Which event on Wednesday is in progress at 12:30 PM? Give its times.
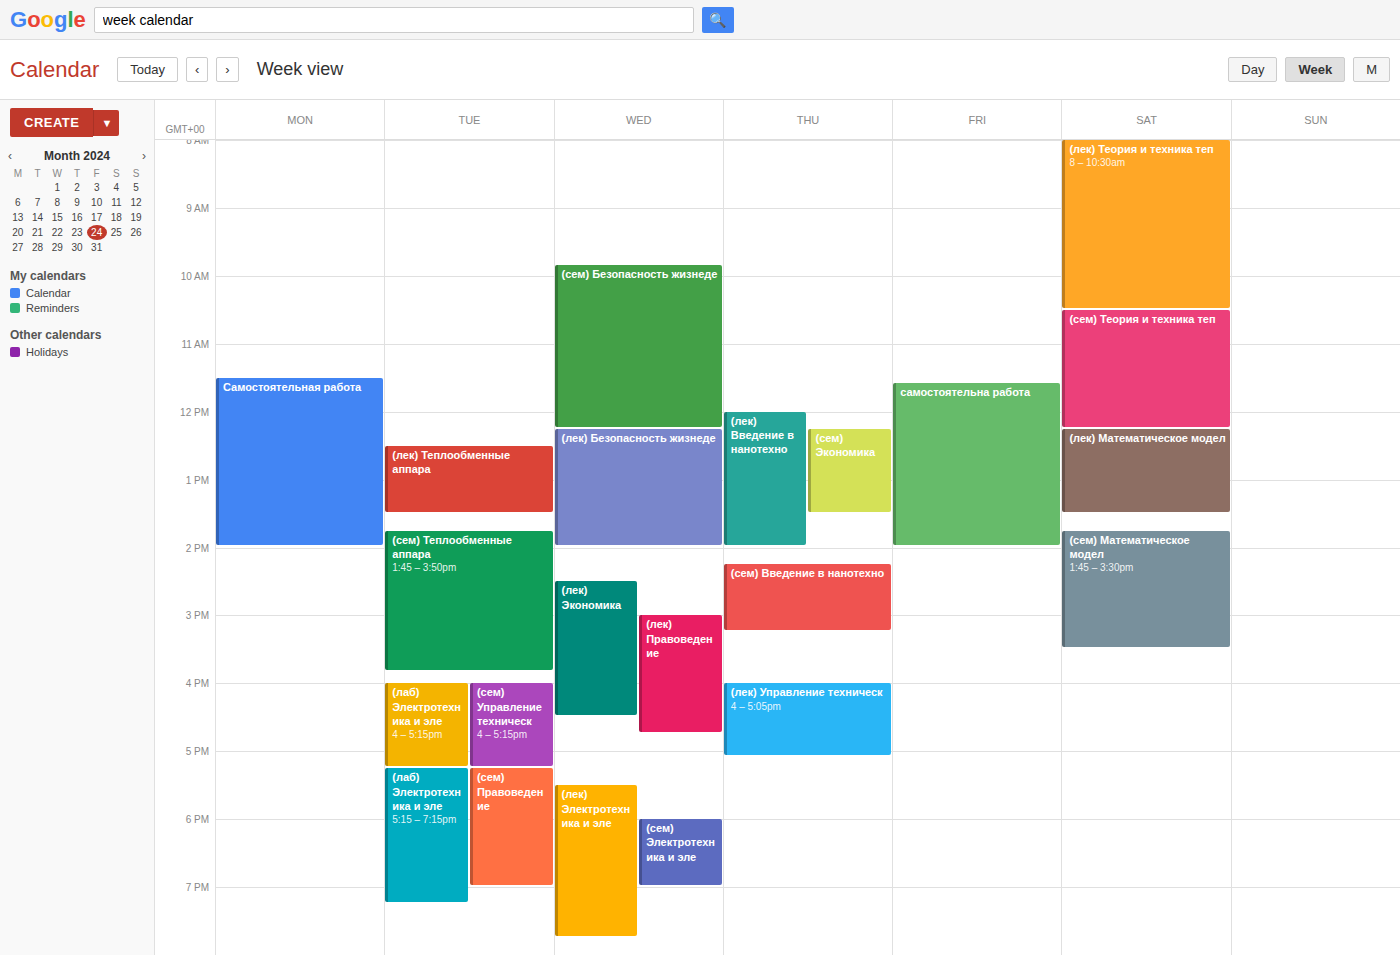
"(лек) Безопасность жизнеде", 12:15 PM to 2:00 PM